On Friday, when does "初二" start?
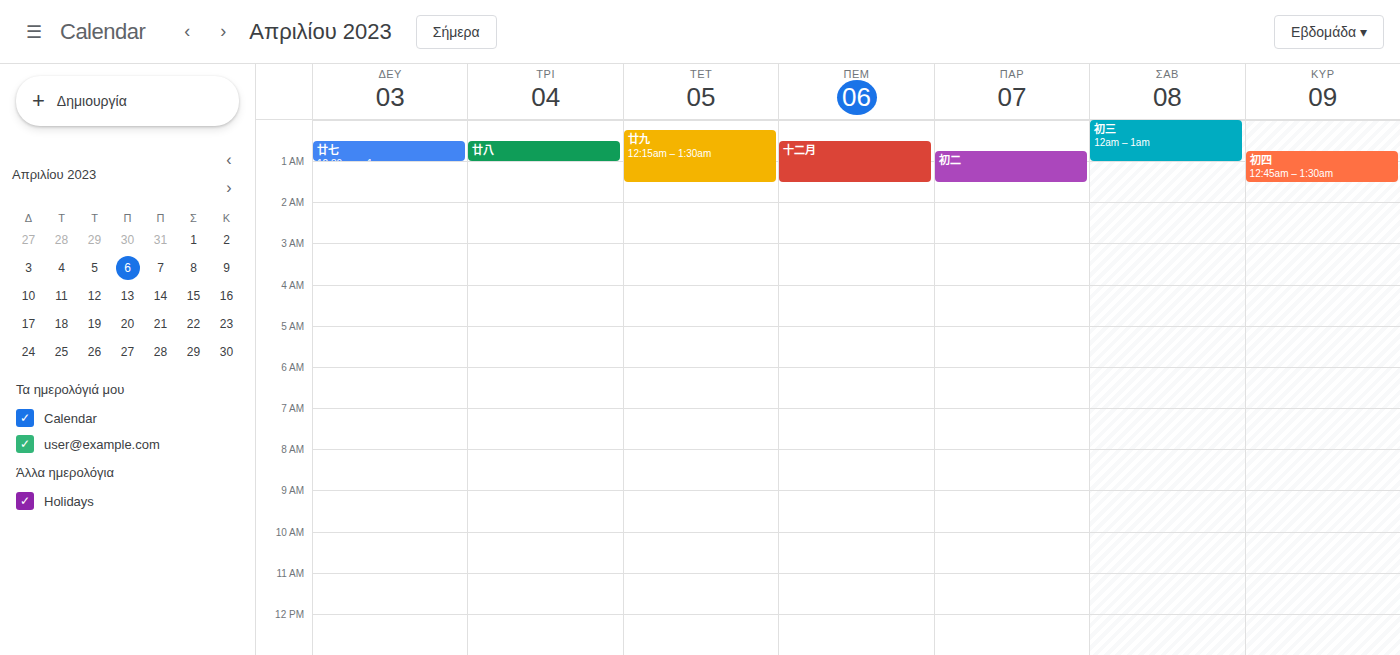
00:45